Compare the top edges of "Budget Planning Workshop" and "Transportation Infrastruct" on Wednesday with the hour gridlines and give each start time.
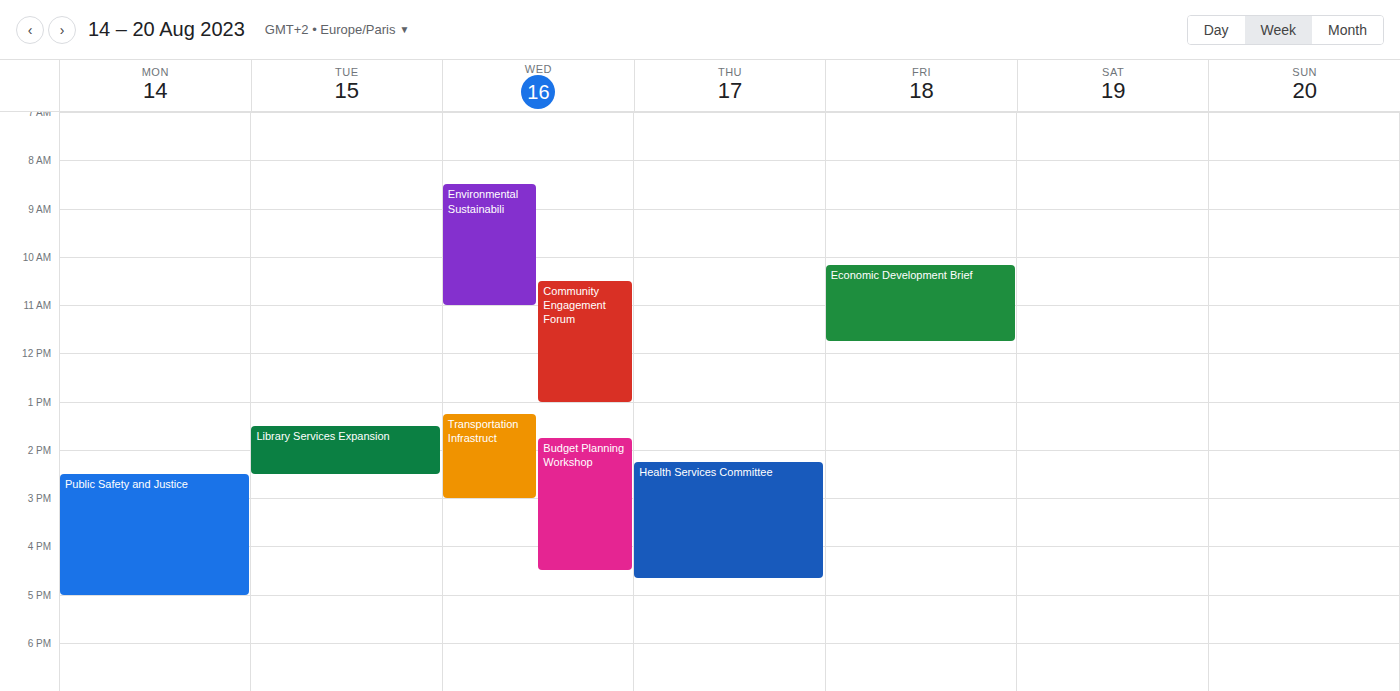
"Budget Planning Workshop": 1:45 PM, neither: three quarters of the way from the 1 PM line to the 2 PM line. "Transportation Infrastruct": 1:15 PM, neither: a quarter of the way from the 1 PM line to the 2 PM line.